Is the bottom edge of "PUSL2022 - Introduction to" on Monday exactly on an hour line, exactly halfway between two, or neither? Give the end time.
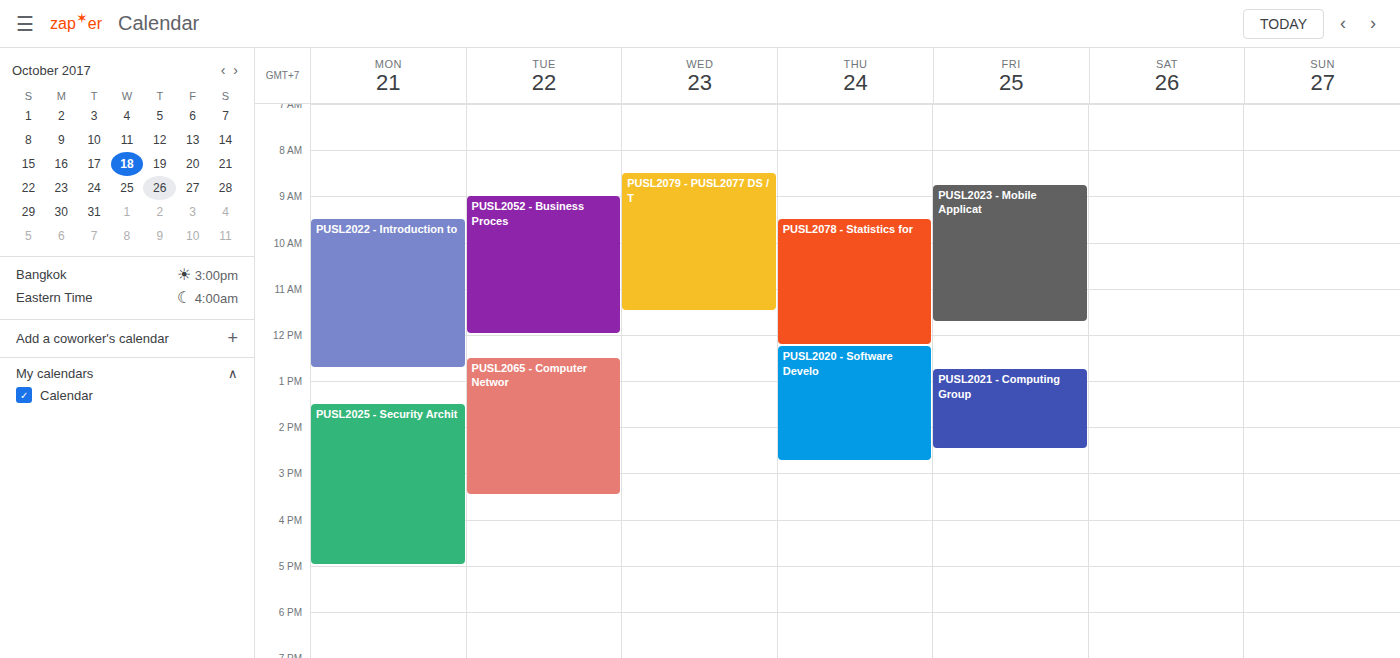
12:45 PM -- neither: three quarters of the way from the 12 PM line to the 1 PM line.